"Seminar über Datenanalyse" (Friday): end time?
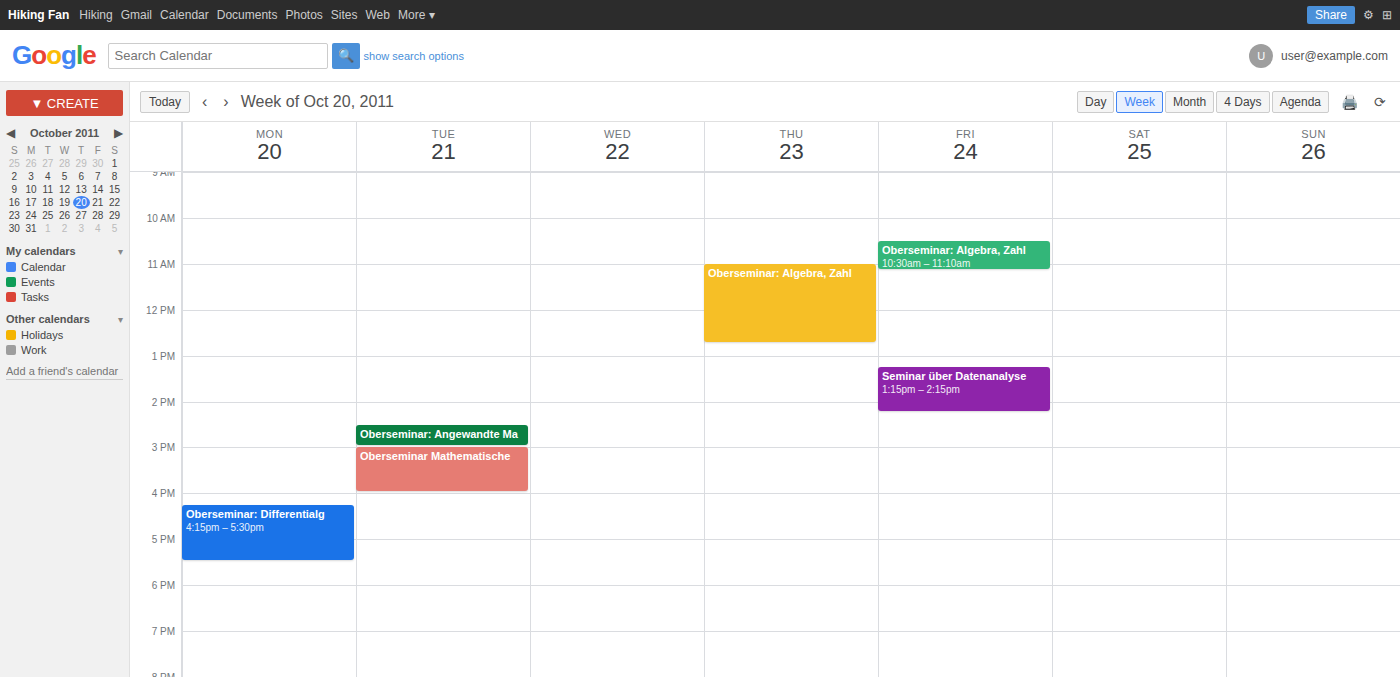
2:15 PM